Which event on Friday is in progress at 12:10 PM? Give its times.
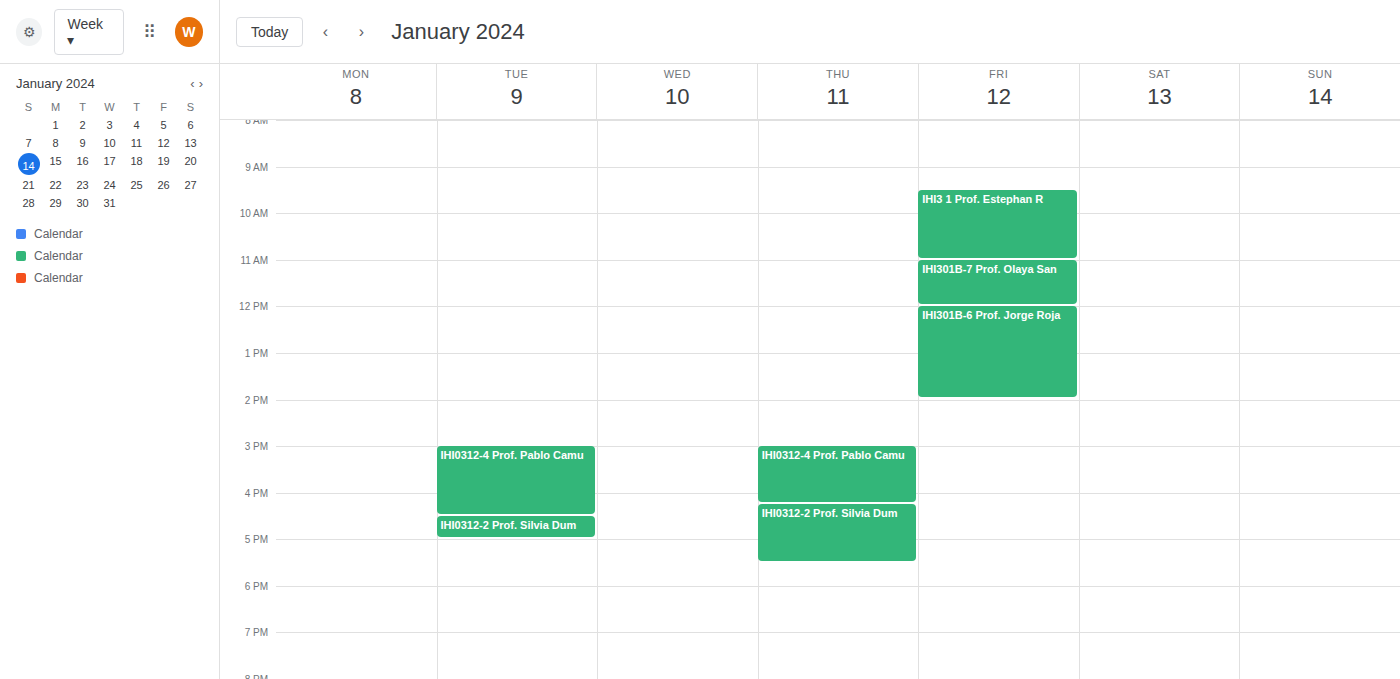
"IHI301B-6 Prof. Jorge Roja", 12:00 PM to 2:00 PM